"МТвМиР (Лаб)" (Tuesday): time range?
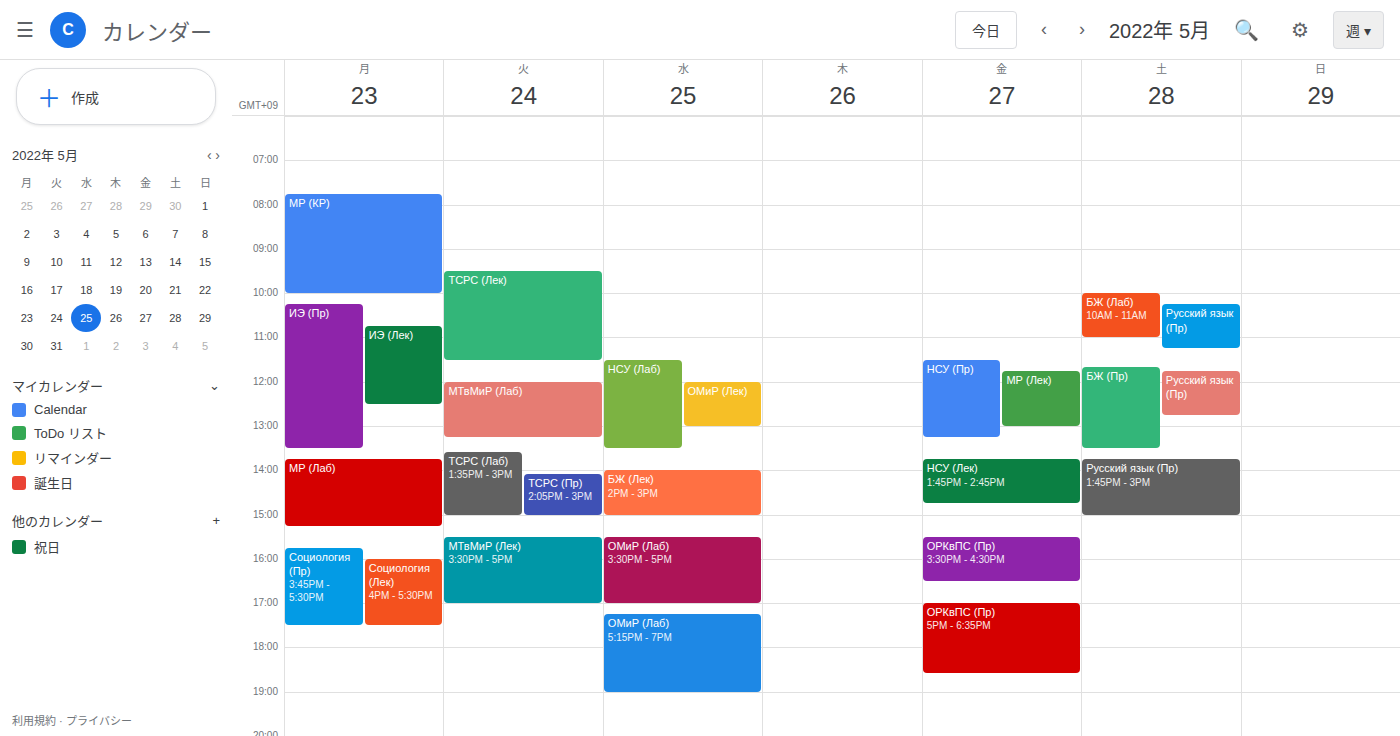
12:00 PM to 1:15 PM